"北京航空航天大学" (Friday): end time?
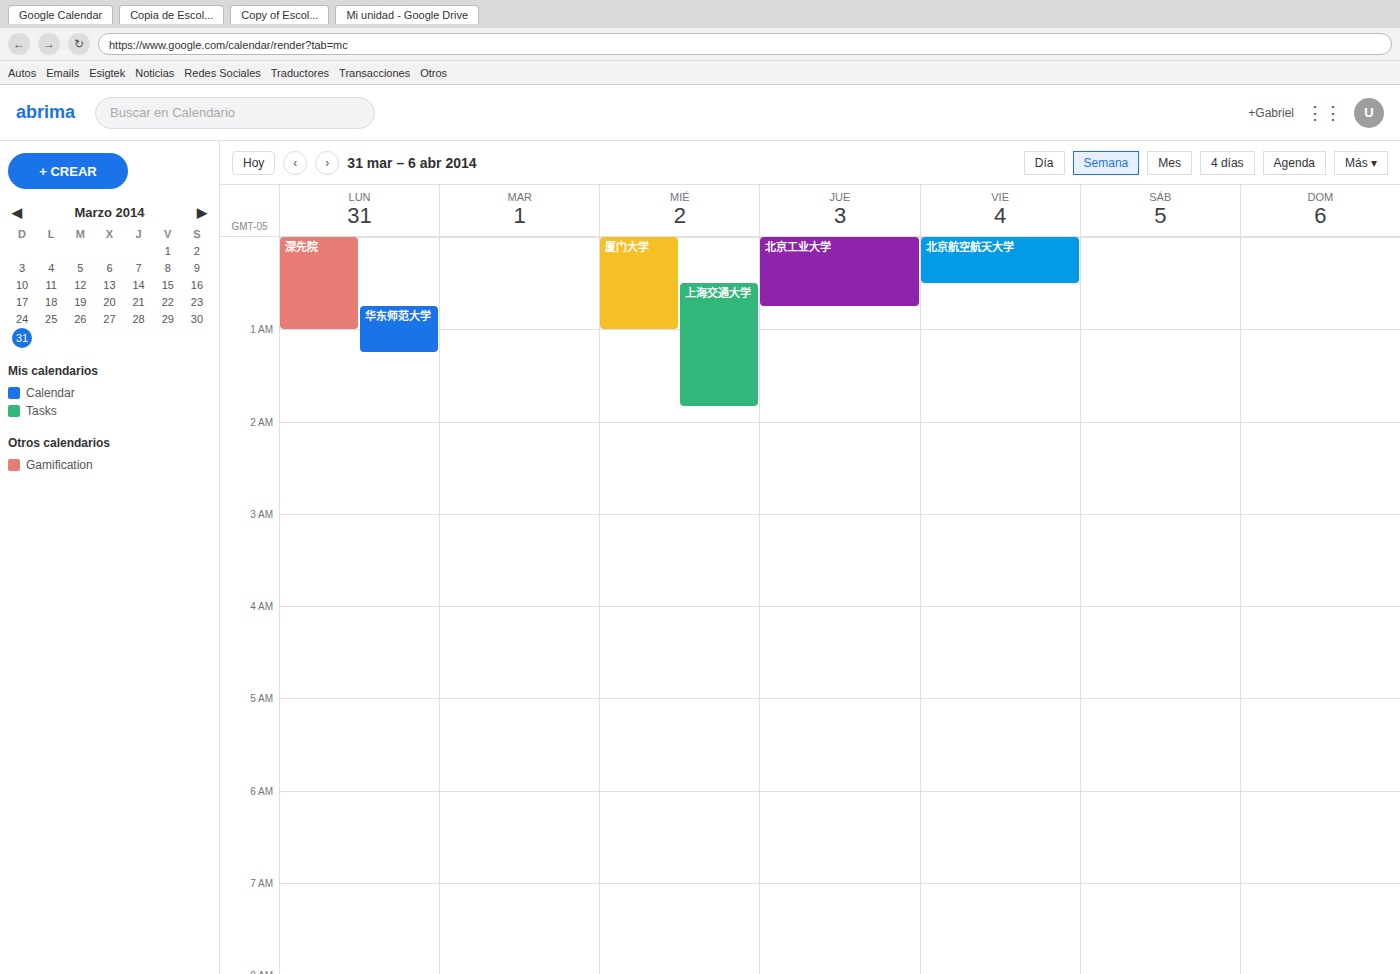
12:30 AM